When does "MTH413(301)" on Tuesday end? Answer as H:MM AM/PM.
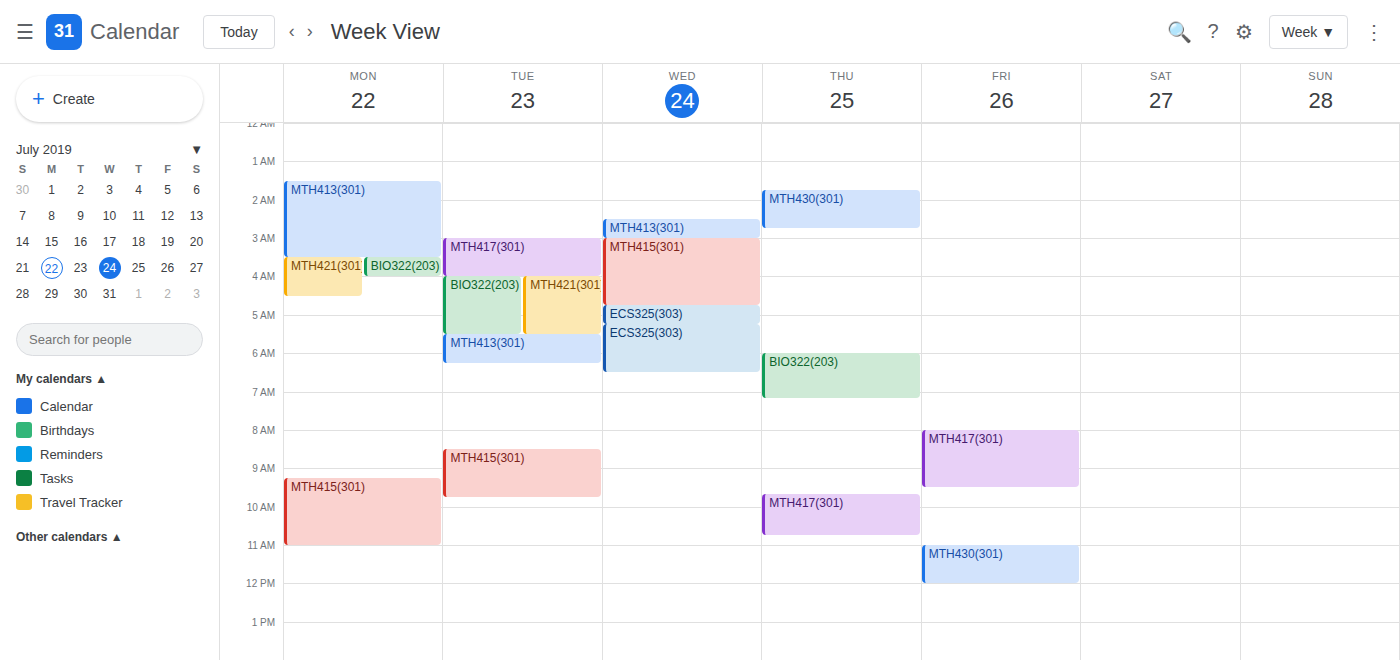
6:15 AM